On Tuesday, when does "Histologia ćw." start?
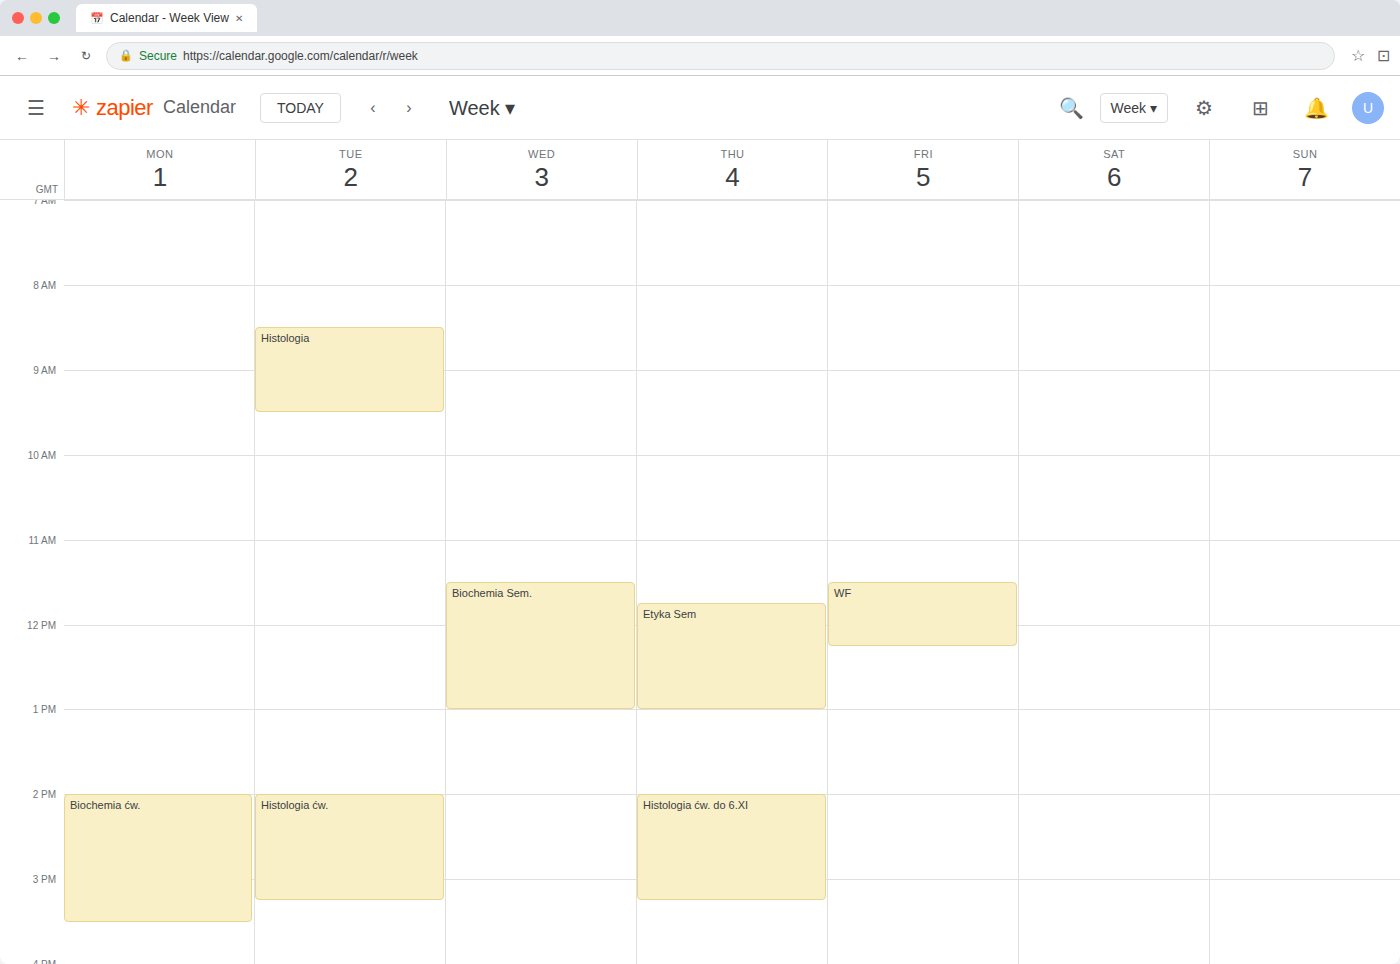
14:00